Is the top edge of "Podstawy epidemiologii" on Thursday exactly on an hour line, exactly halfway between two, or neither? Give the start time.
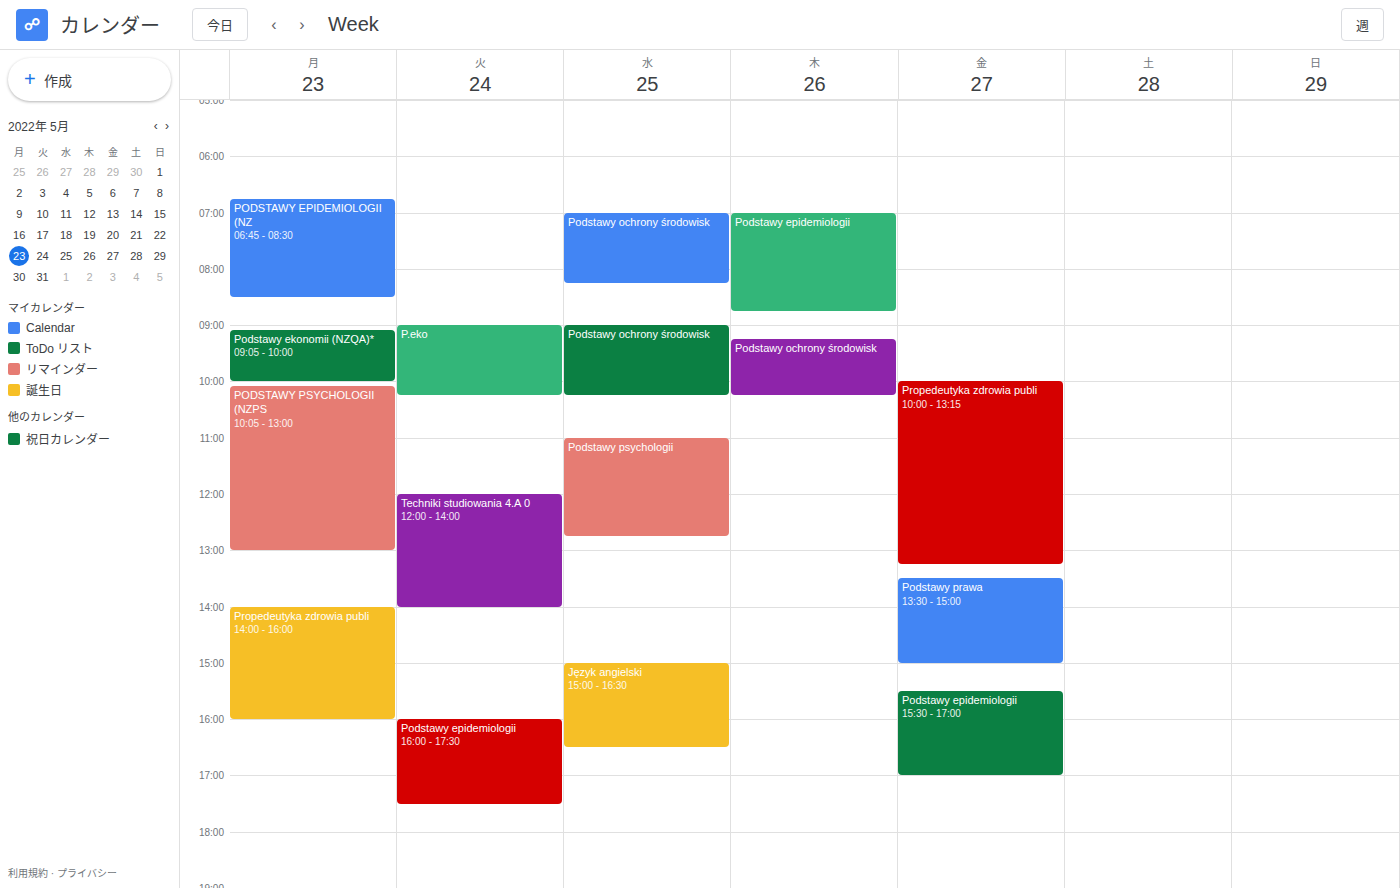
7:00 AM -- exactly on the 7 AM line.